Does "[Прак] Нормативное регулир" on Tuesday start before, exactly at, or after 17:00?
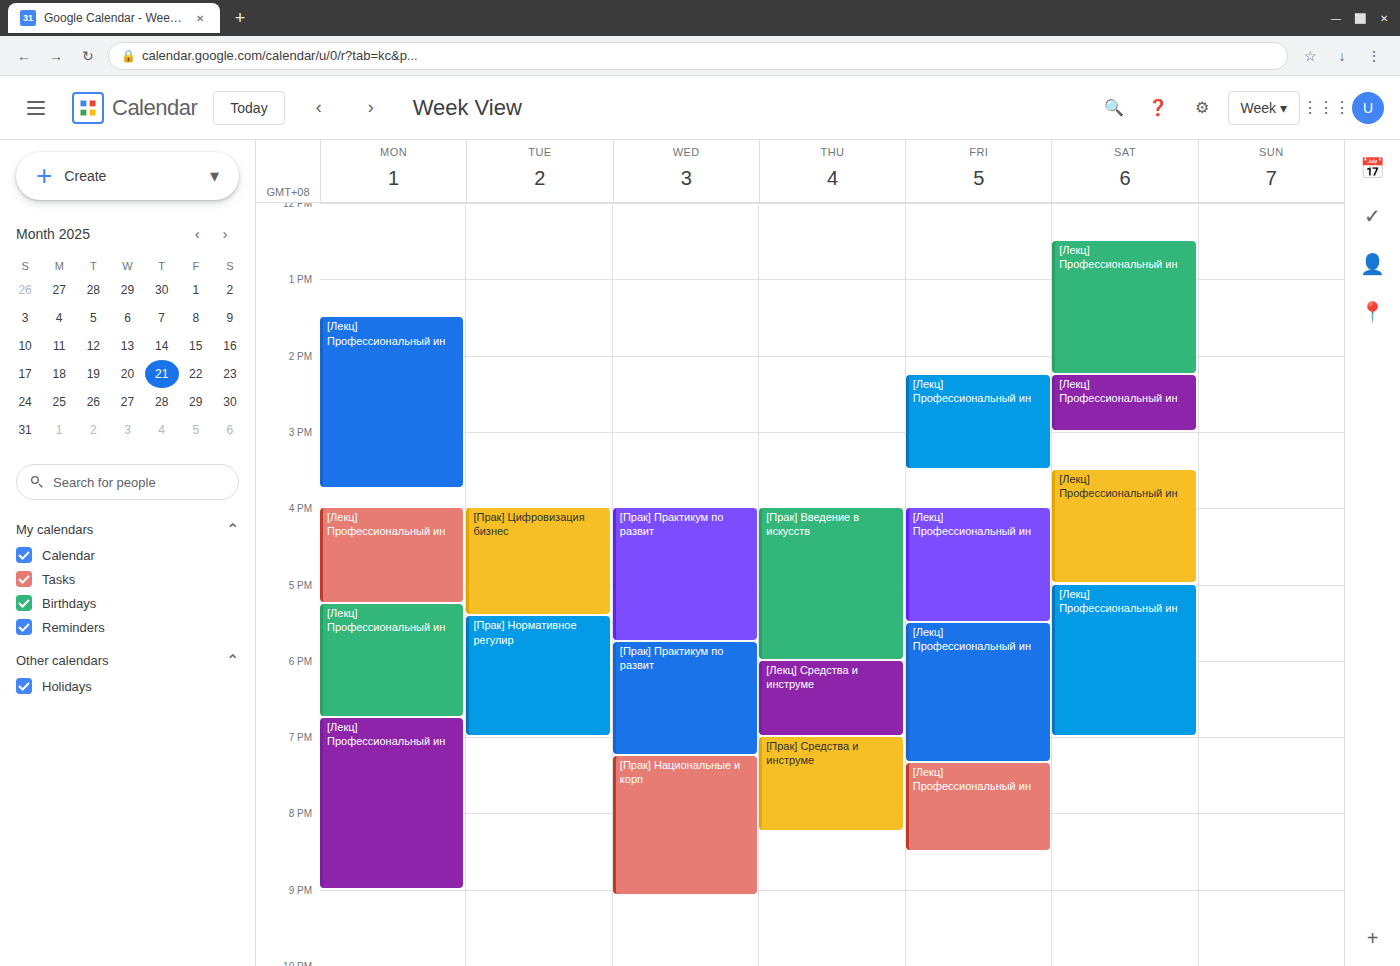
17:25 -- after 17:00, 25 minutes below the 17:00 line.